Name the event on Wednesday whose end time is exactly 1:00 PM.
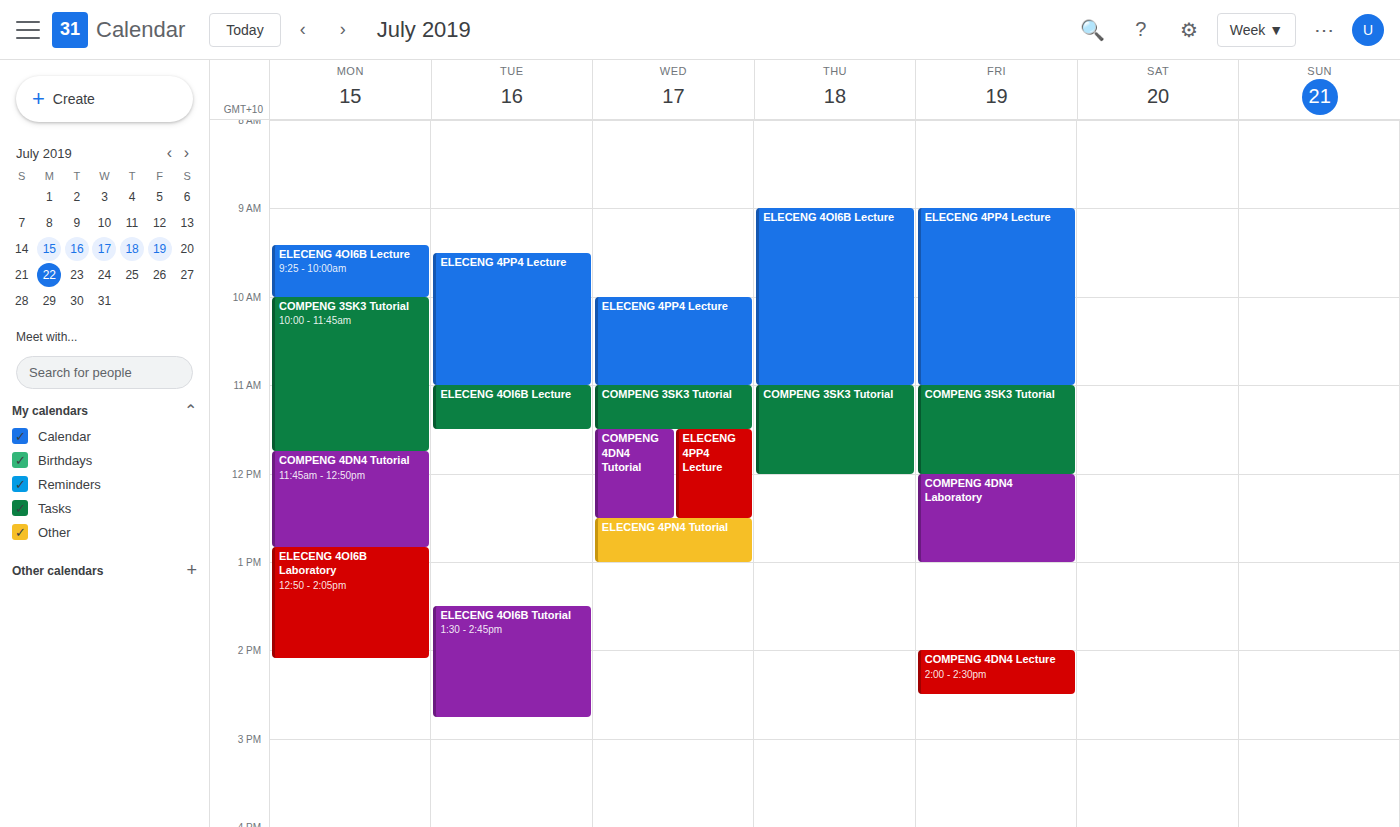
"ELECENG 4PN4 Tutorial"